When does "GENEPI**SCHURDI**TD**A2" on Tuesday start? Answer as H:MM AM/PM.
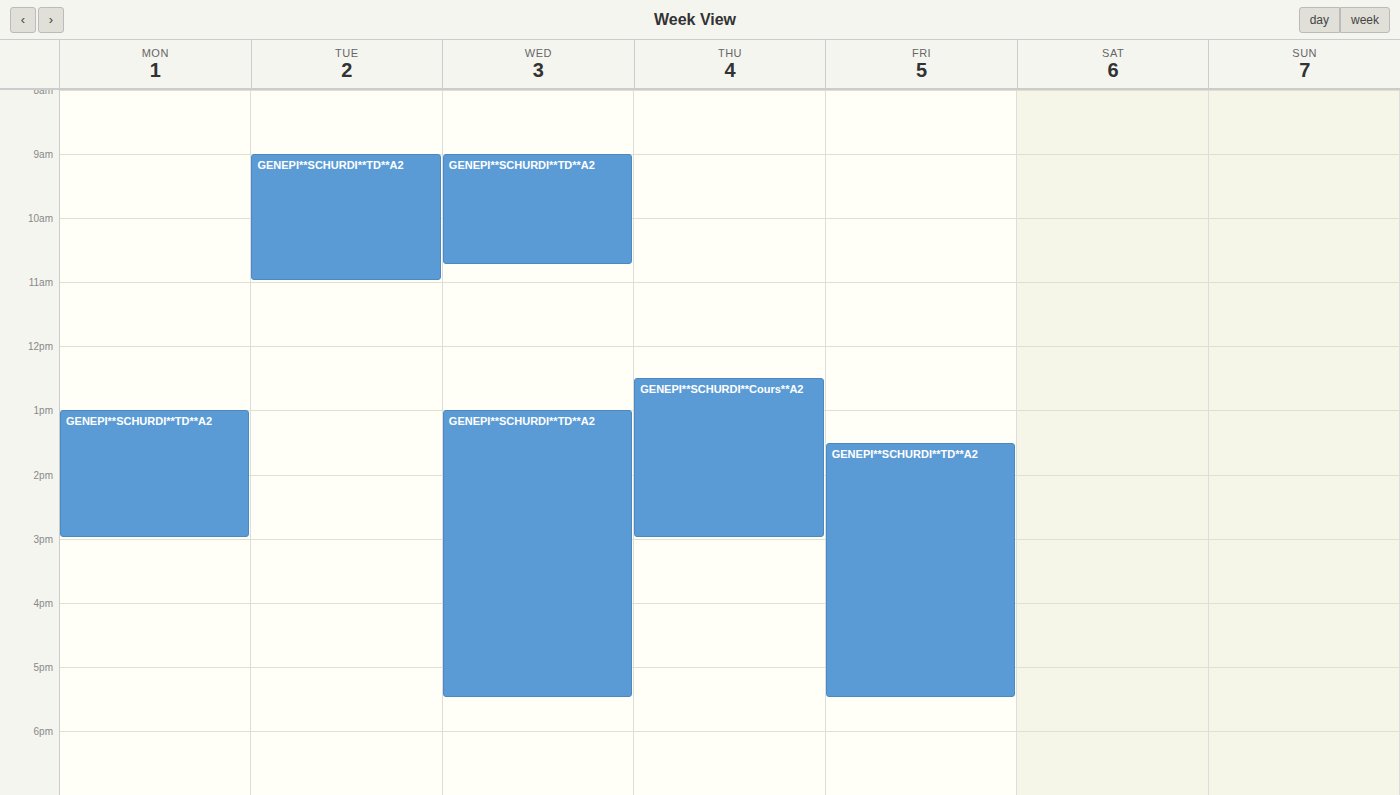
9:00 AM